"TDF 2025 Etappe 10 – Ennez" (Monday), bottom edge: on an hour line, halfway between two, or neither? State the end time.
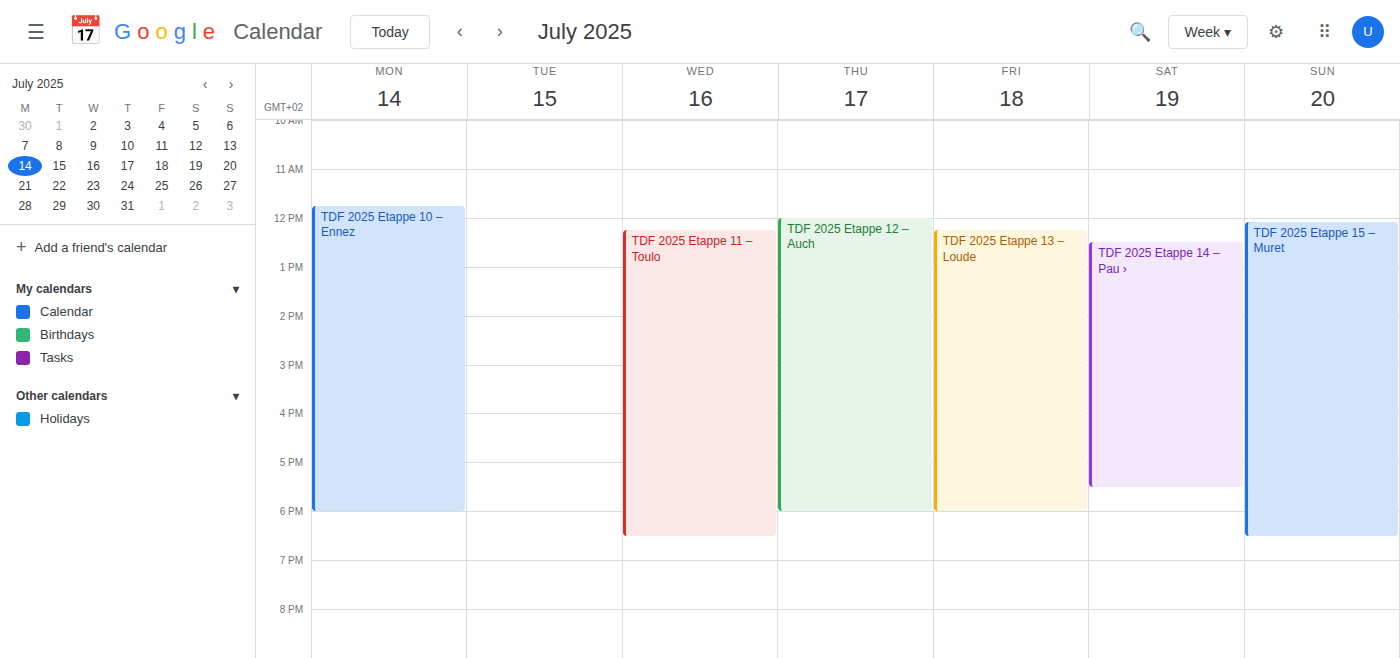
6:00 PM -- exactly on the 6 PM line.